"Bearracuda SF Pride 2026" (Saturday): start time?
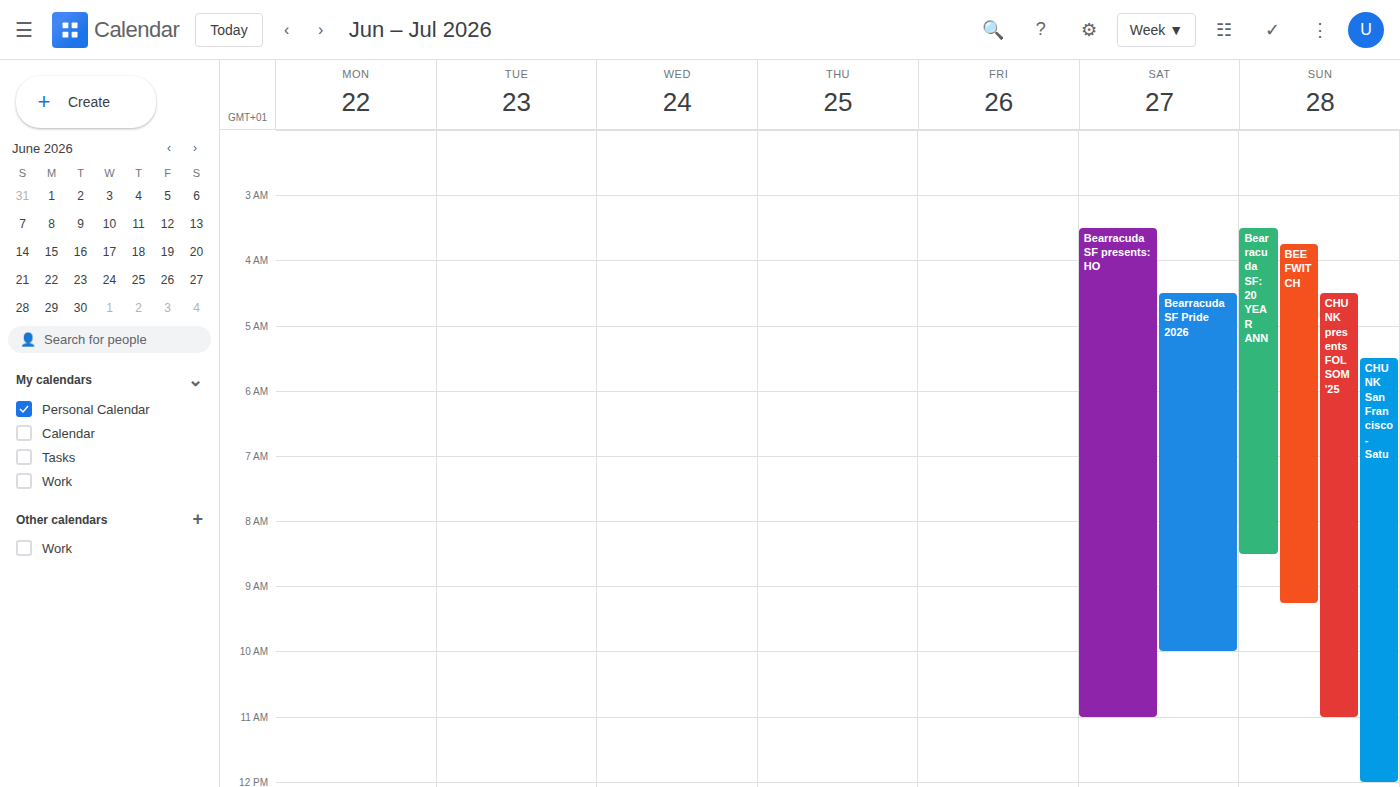
4:30 AM